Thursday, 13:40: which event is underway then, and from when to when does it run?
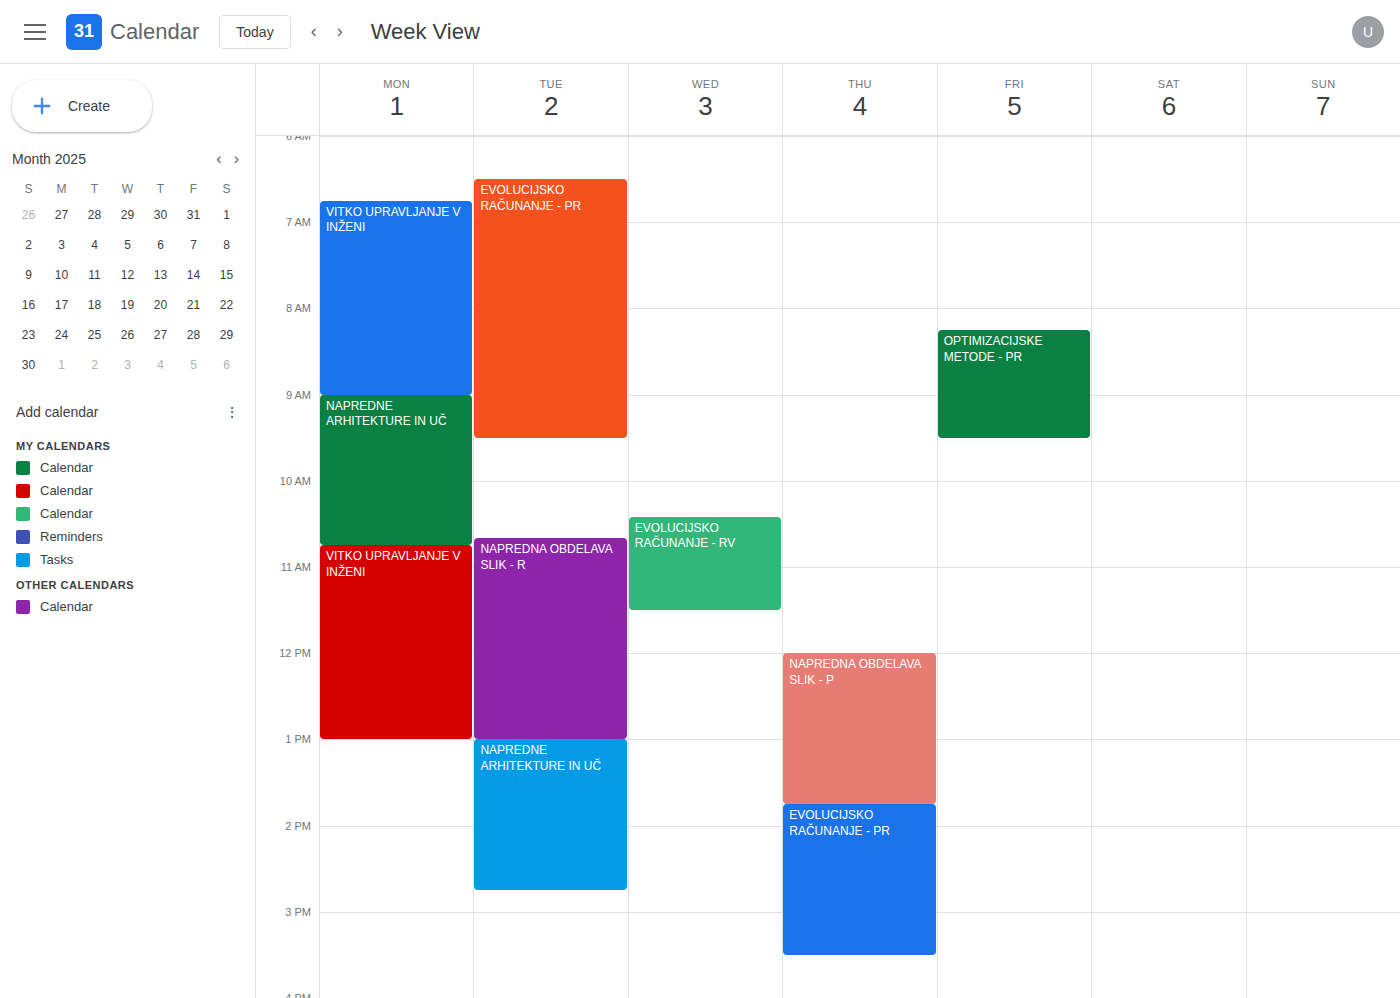
"NAPREDNA OBDELAVA SLIK - P", 12:00 to 13:45